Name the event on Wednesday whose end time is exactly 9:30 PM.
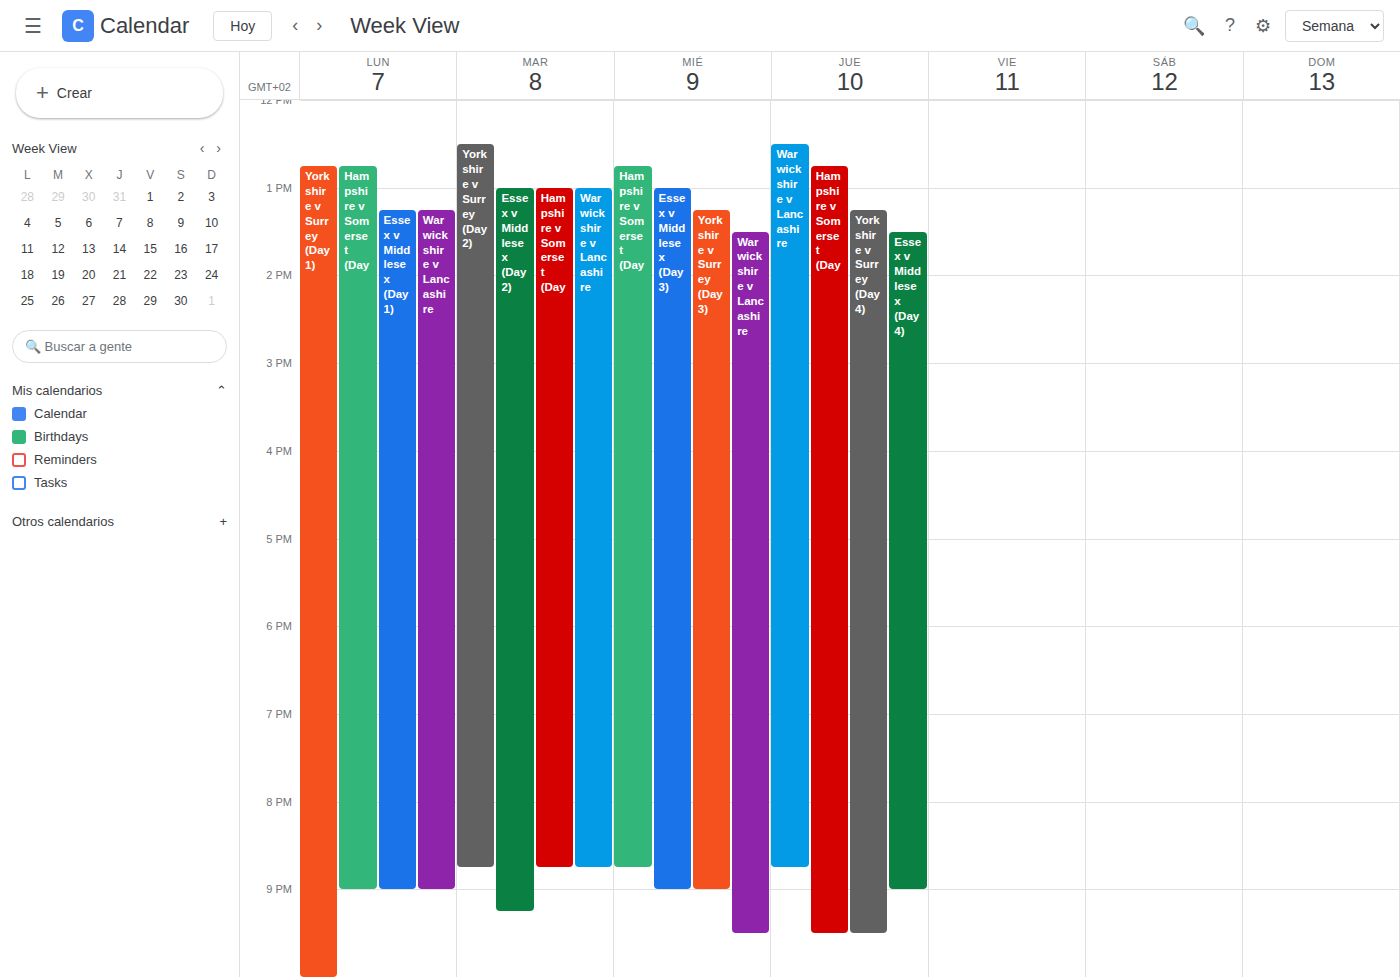
"Warwickshire v Lancashire"